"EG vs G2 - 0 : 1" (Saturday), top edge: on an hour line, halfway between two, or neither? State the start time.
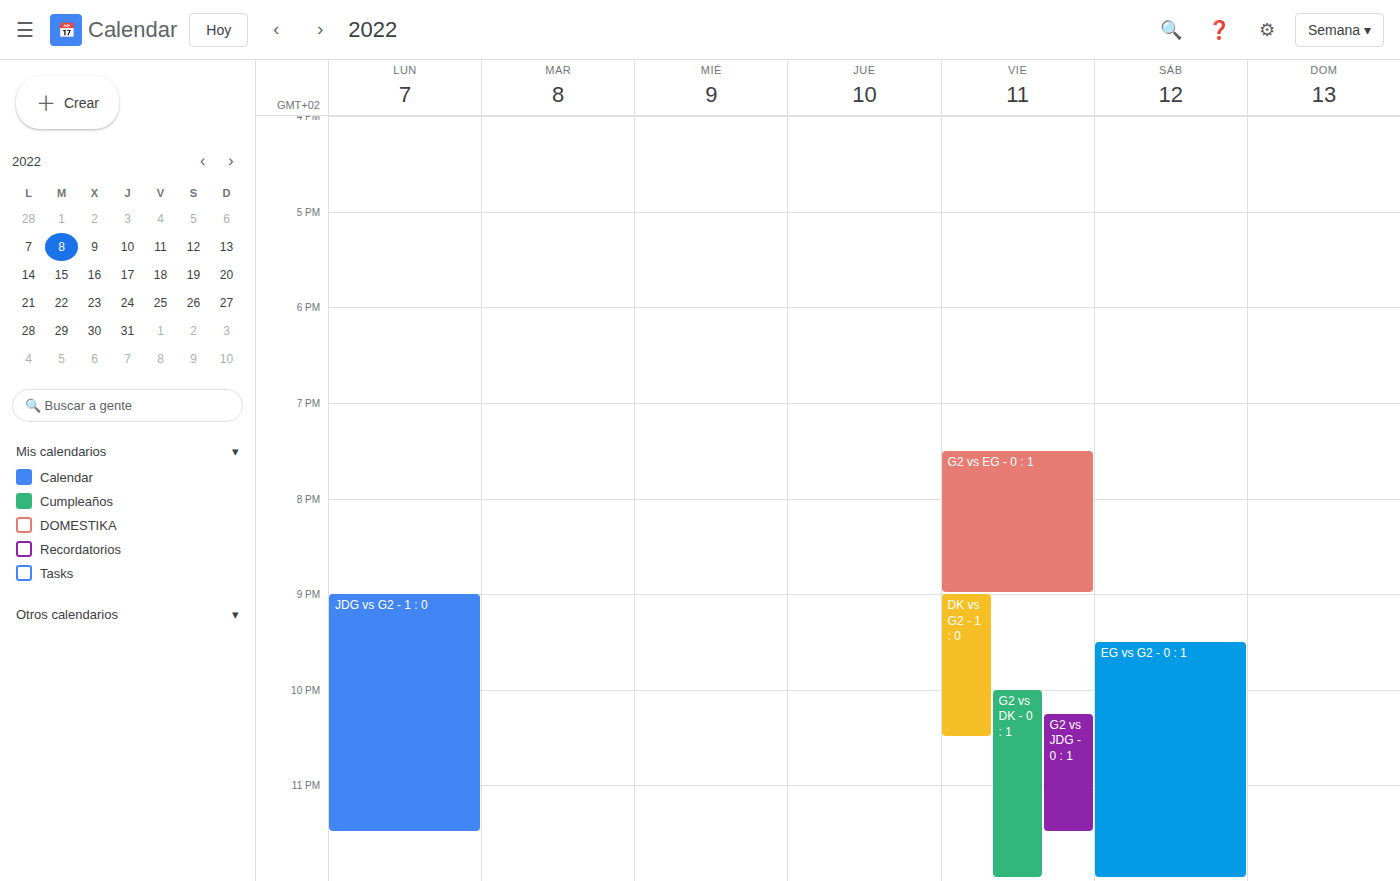
21:30 -- halfway between the 21:00 and 22:00 lines.